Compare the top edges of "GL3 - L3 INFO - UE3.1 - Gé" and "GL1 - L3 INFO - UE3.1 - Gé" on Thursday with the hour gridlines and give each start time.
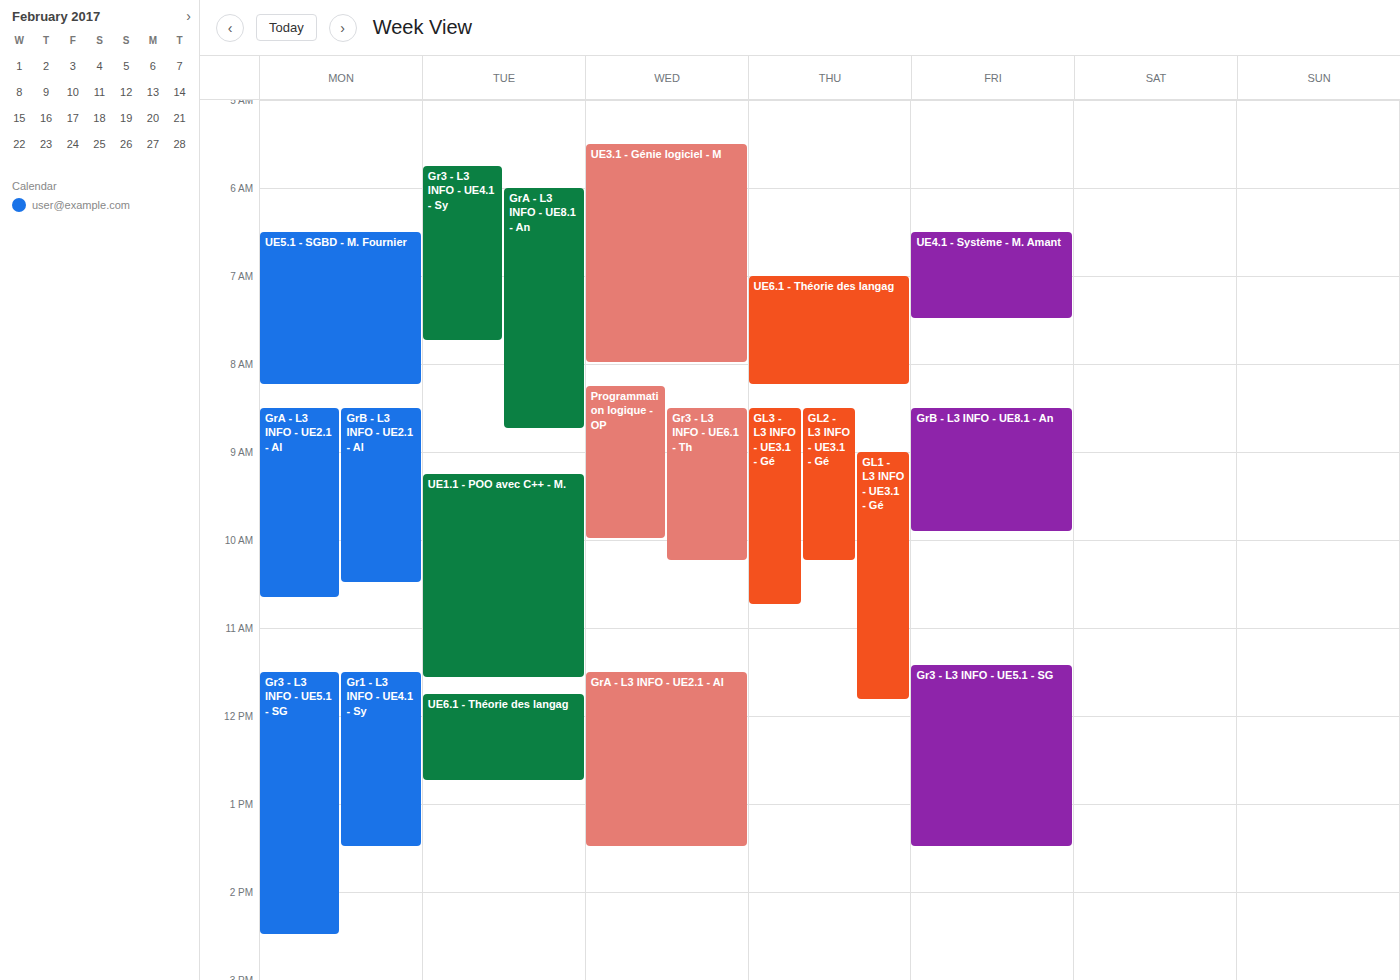
"GL3 - L3 INFO - UE3.1 - Gé": 8:30 AM, halfway between the 8 AM and 9 AM lines. "GL1 - L3 INFO - UE3.1 - Gé": 9:00 AM, exactly on the 9 AM line.